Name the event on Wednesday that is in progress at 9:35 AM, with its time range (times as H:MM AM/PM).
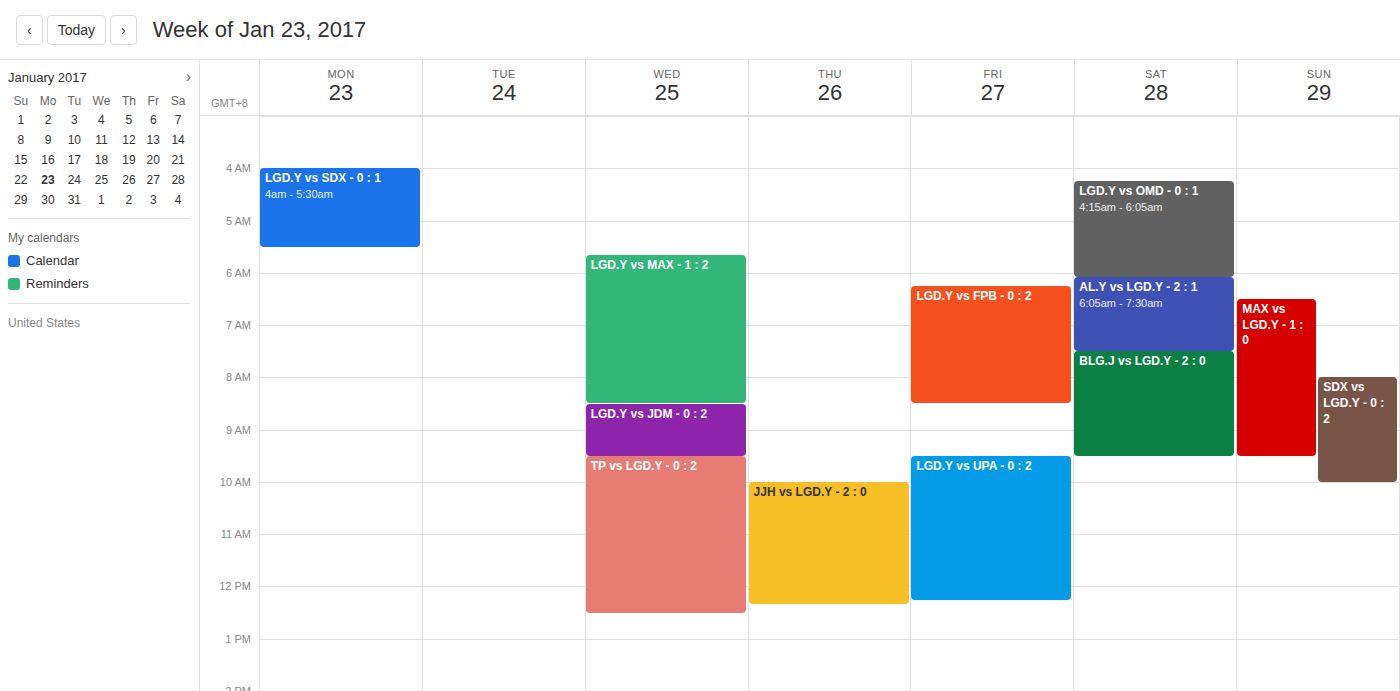
"TP vs LGD.Y - 0 : 2", 9:30 AM to 12:30 PM